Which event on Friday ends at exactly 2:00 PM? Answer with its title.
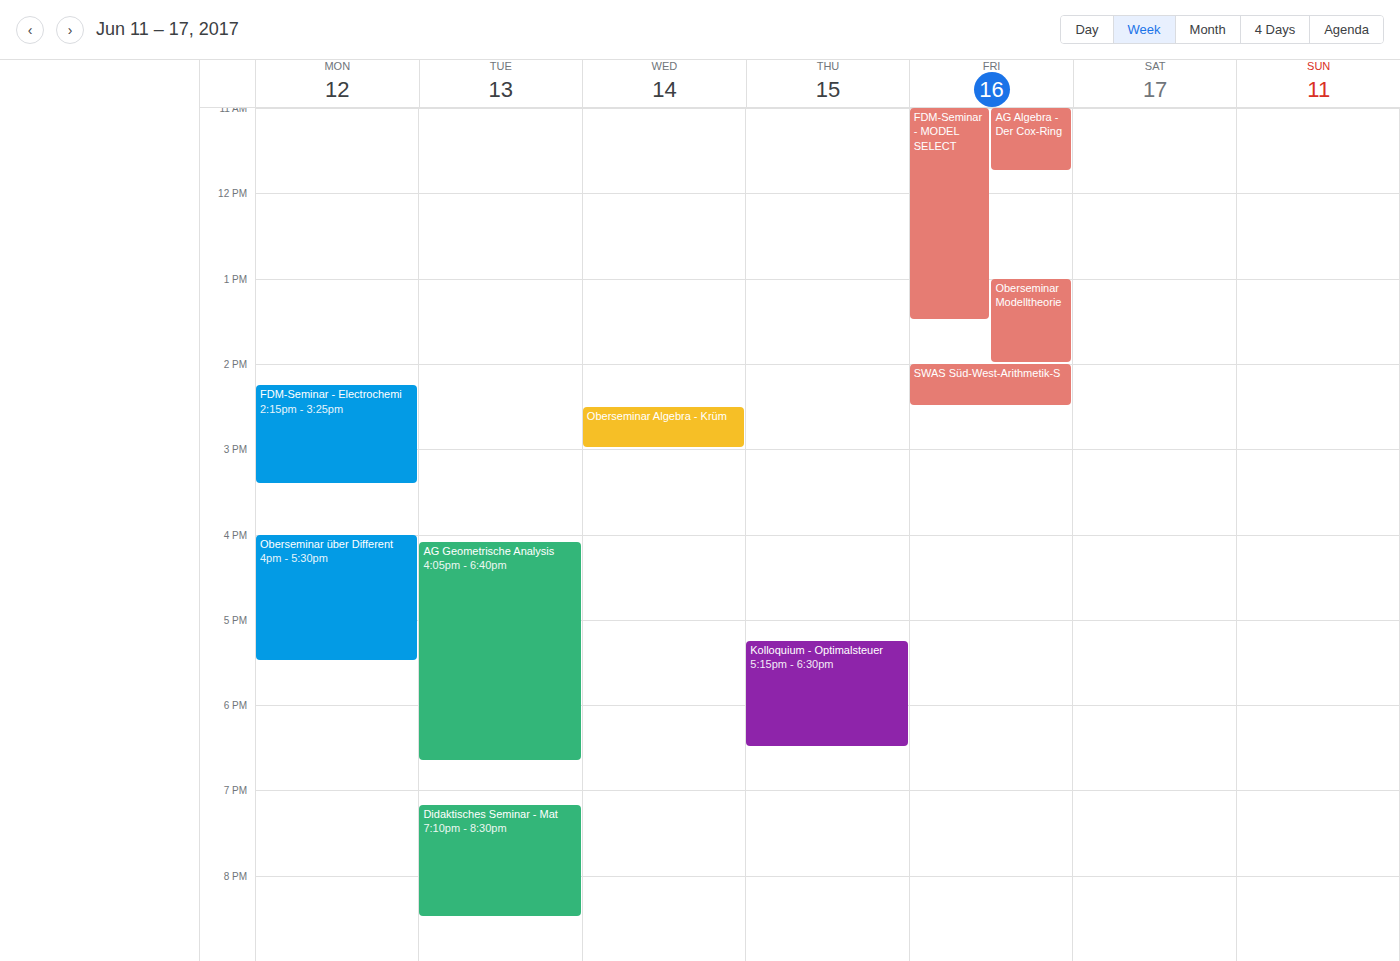
"Oberseminar Modelltheorie"